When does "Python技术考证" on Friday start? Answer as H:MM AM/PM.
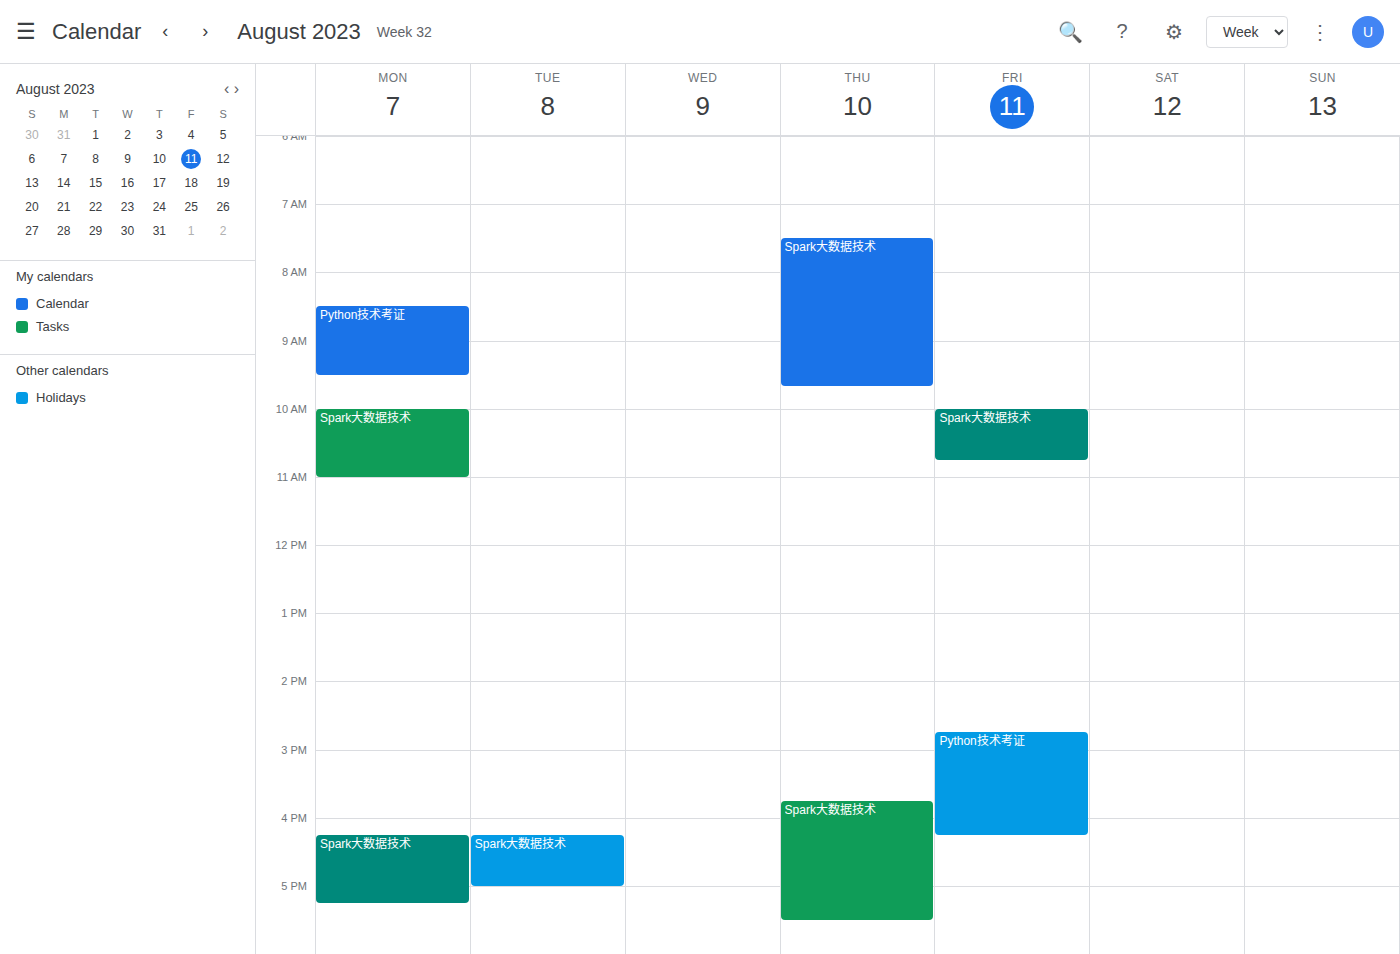
2:45 PM